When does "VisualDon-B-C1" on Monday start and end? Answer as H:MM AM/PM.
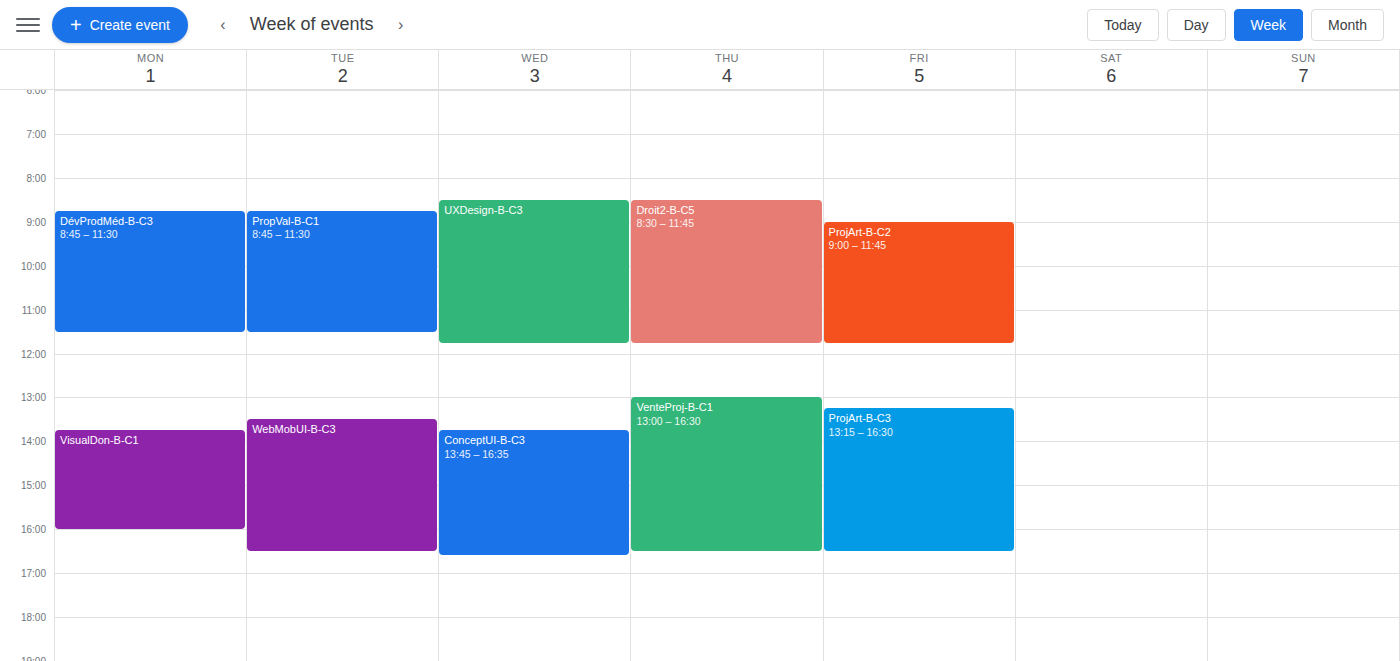
1:45 PM to 4:00 PM